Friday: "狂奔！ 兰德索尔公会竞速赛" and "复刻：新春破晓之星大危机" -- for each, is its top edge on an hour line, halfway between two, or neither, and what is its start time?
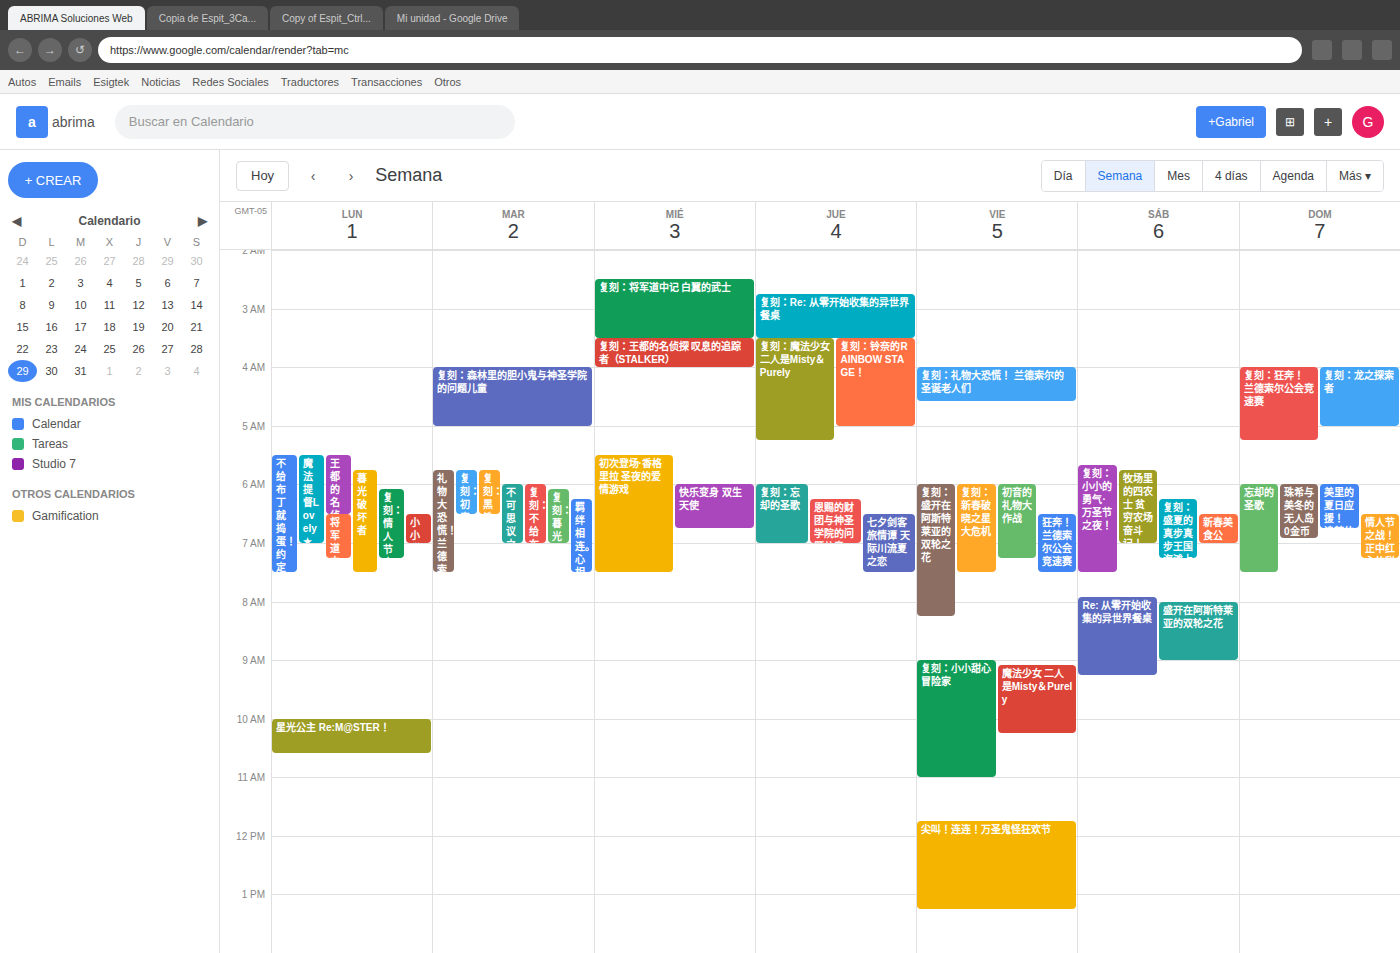
"狂奔！ 兰德索尔公会竞速赛": 6:30 AM, halfway between the 6 AM and 7 AM lines. "复刻：新春破晓之星大危机": 6:00 AM, exactly on the 6 AM line.